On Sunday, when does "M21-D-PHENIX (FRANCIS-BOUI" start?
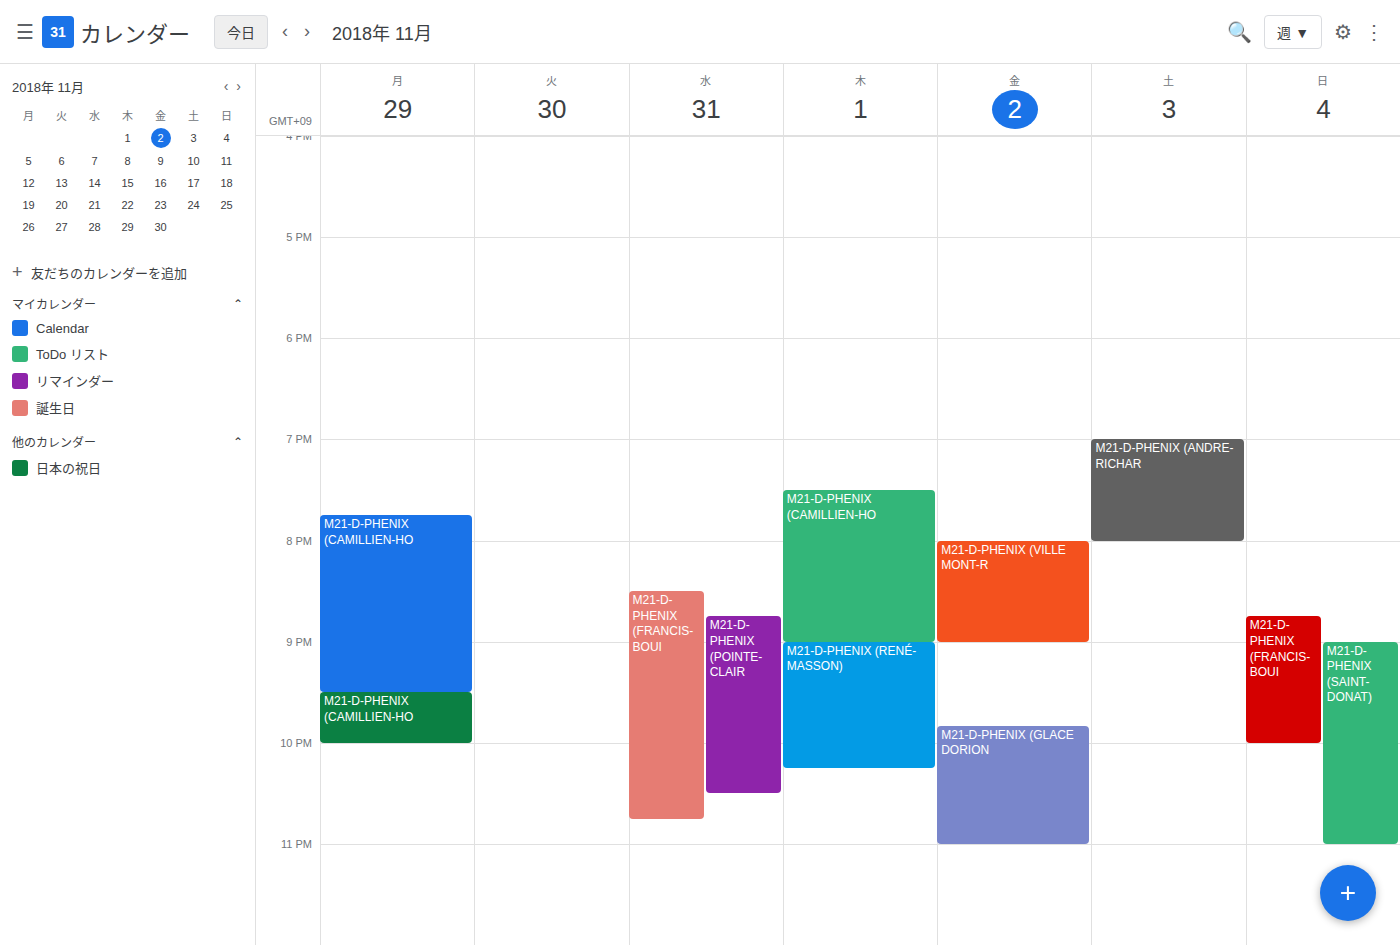
20:45